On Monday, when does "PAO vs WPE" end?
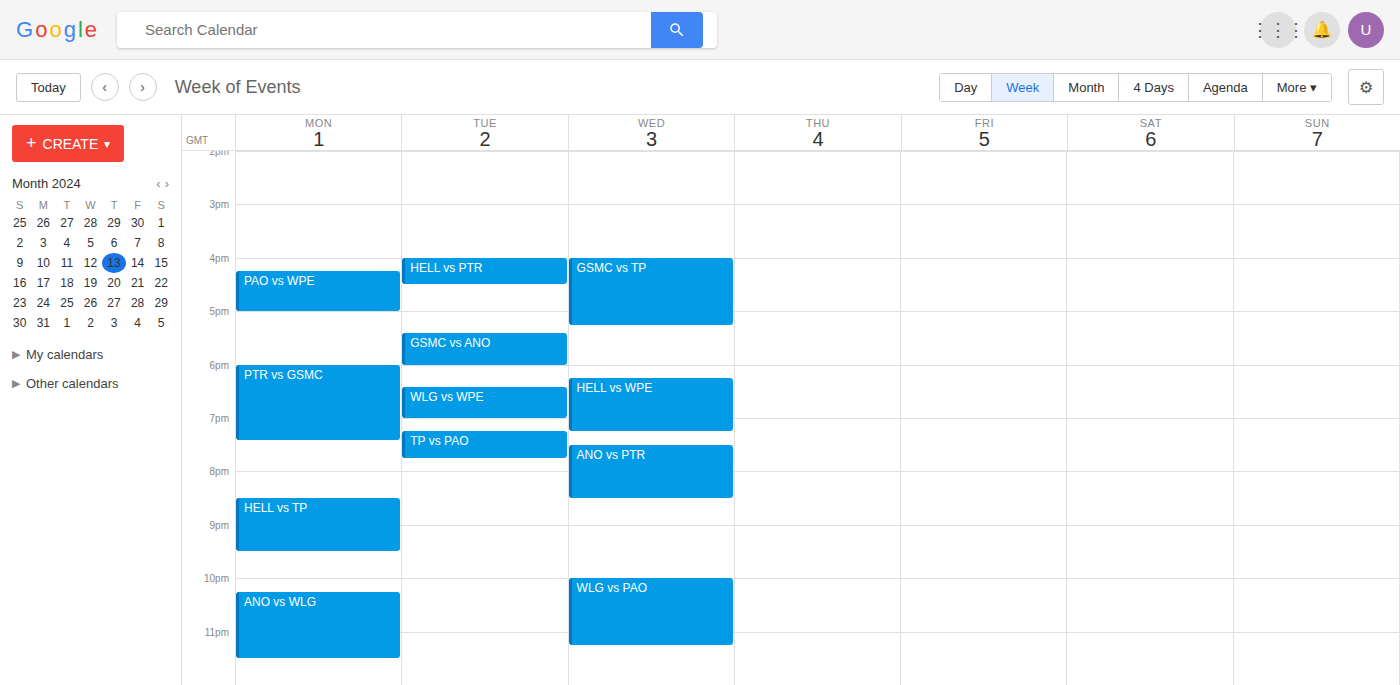
5:00 PM